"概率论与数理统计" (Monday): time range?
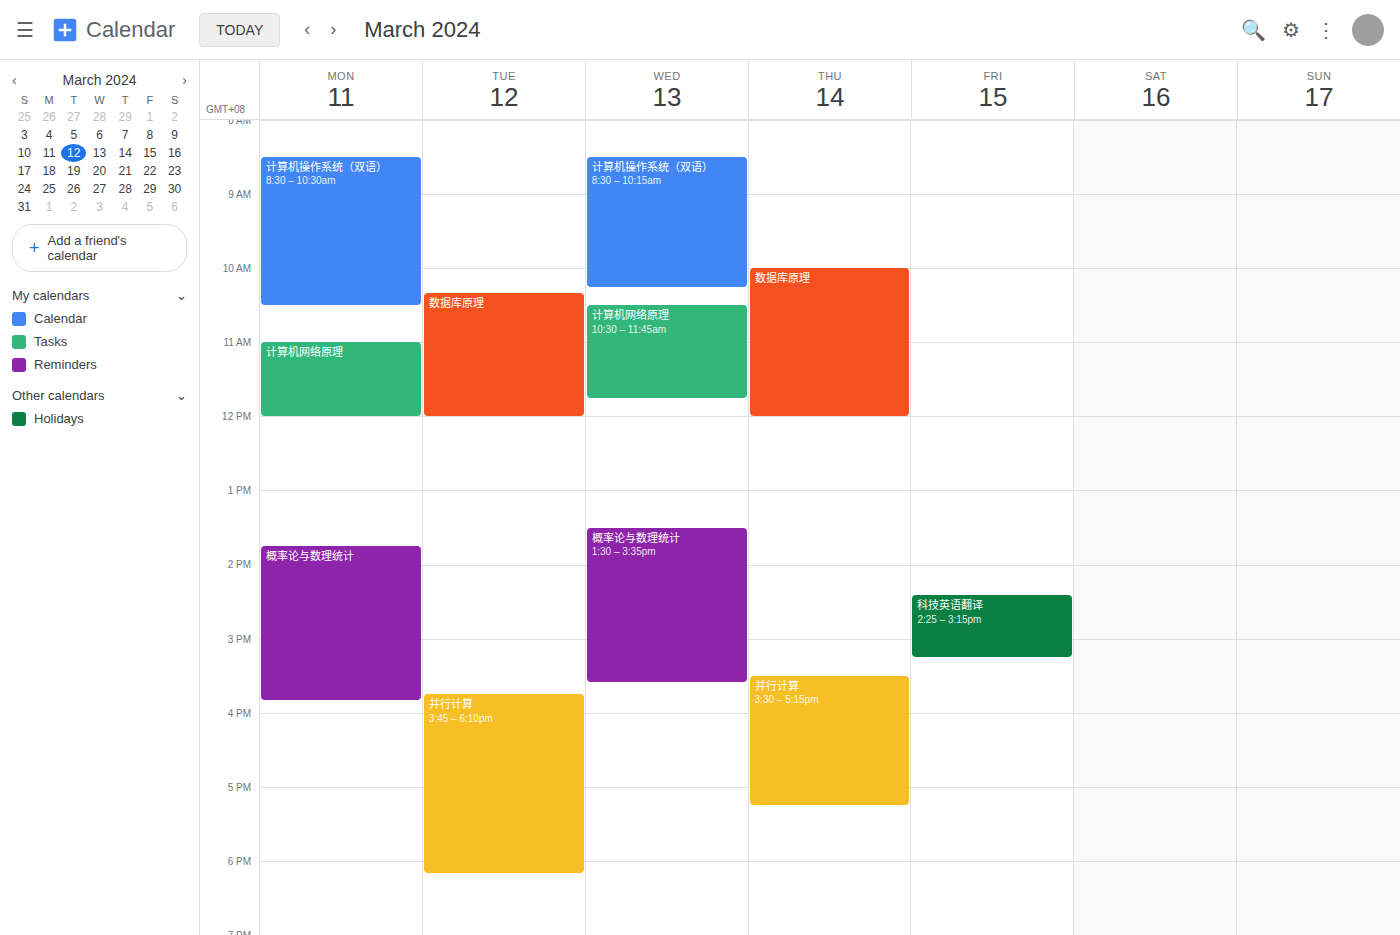
1:45 PM to 3:50 PM